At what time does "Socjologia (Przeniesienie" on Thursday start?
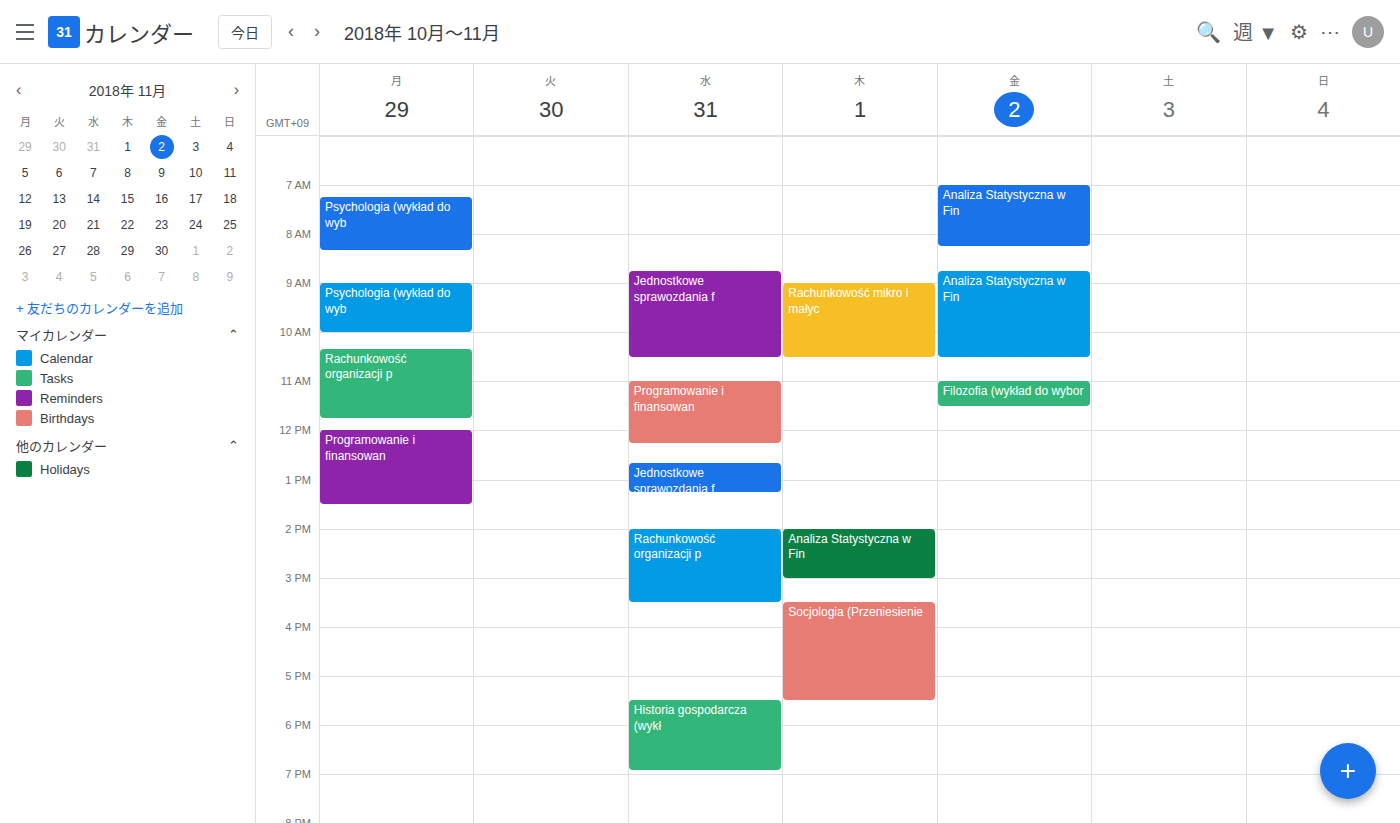
15:30